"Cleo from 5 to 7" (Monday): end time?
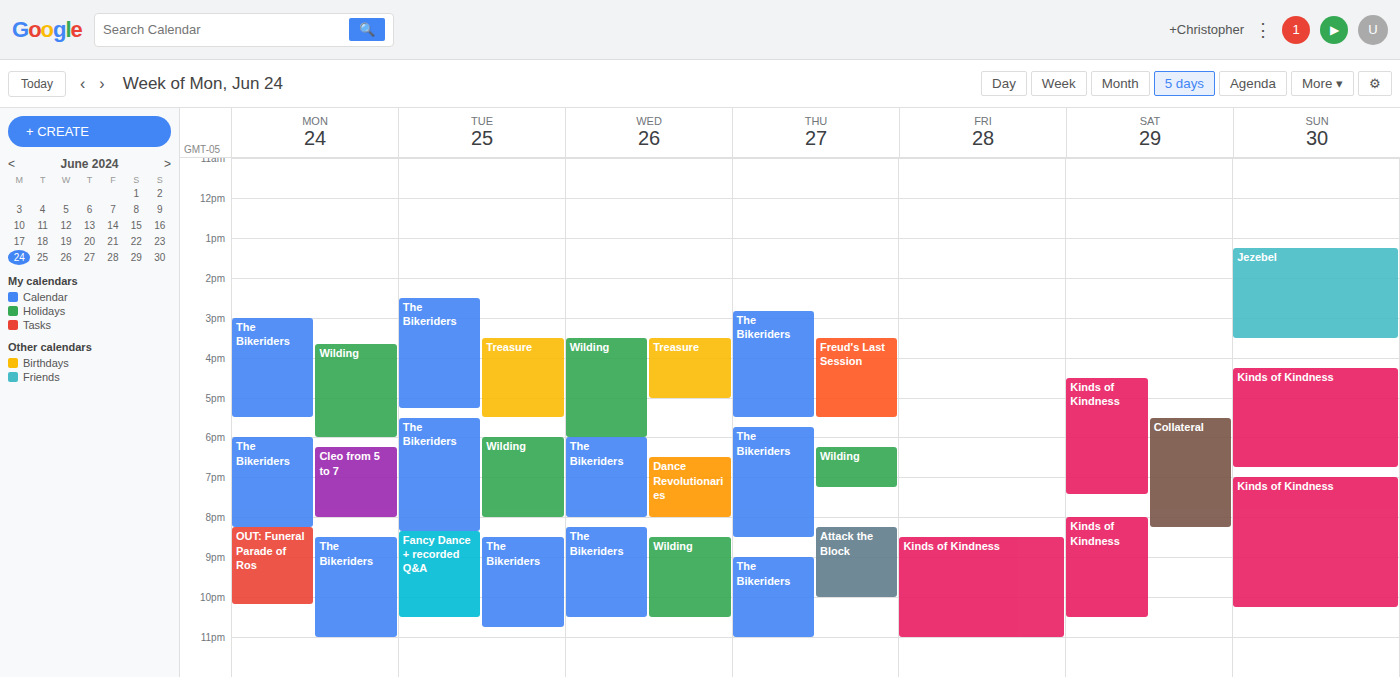
8:00 PM